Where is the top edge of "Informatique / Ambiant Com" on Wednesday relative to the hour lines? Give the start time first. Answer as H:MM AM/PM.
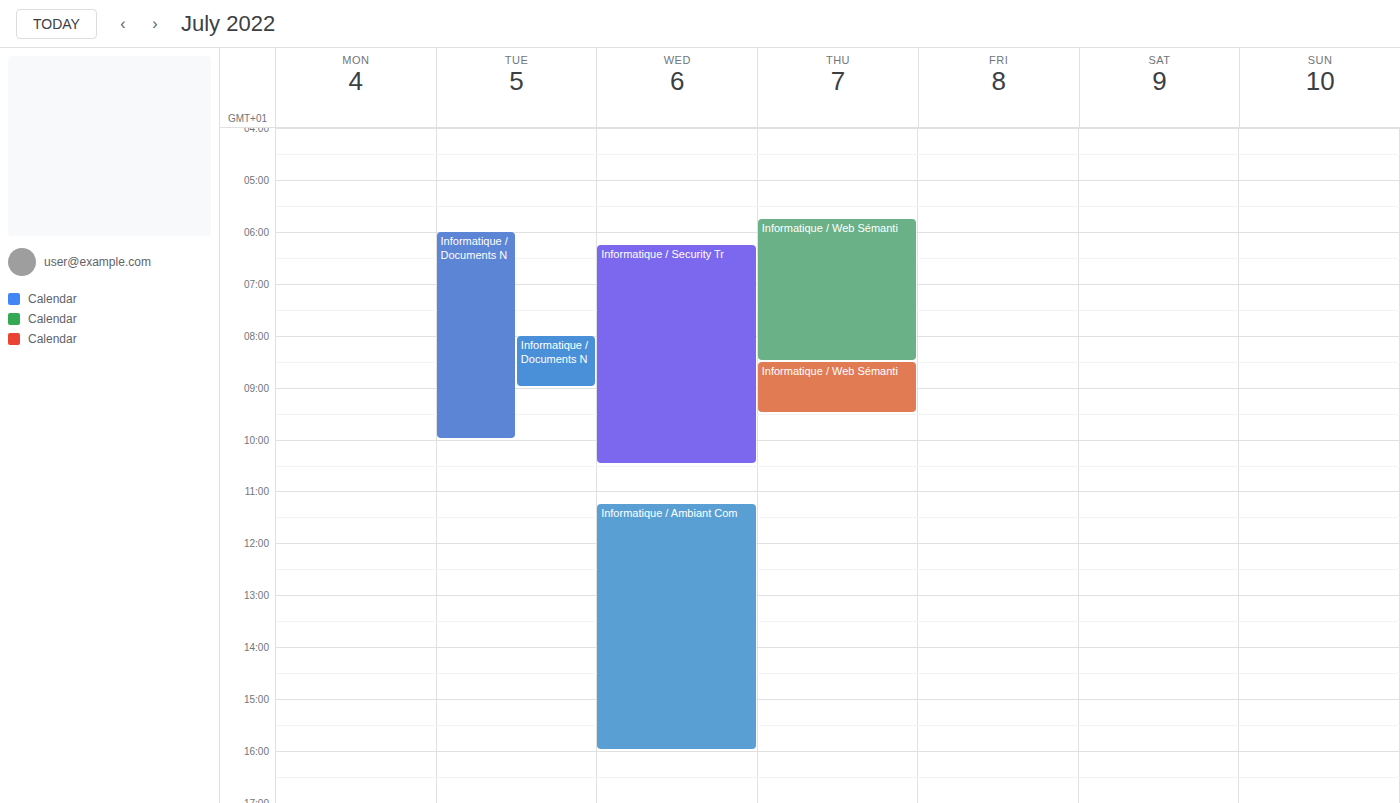
11:15 AM -- neither: a quarter of the way from the 11 AM line to the 12 PM line.